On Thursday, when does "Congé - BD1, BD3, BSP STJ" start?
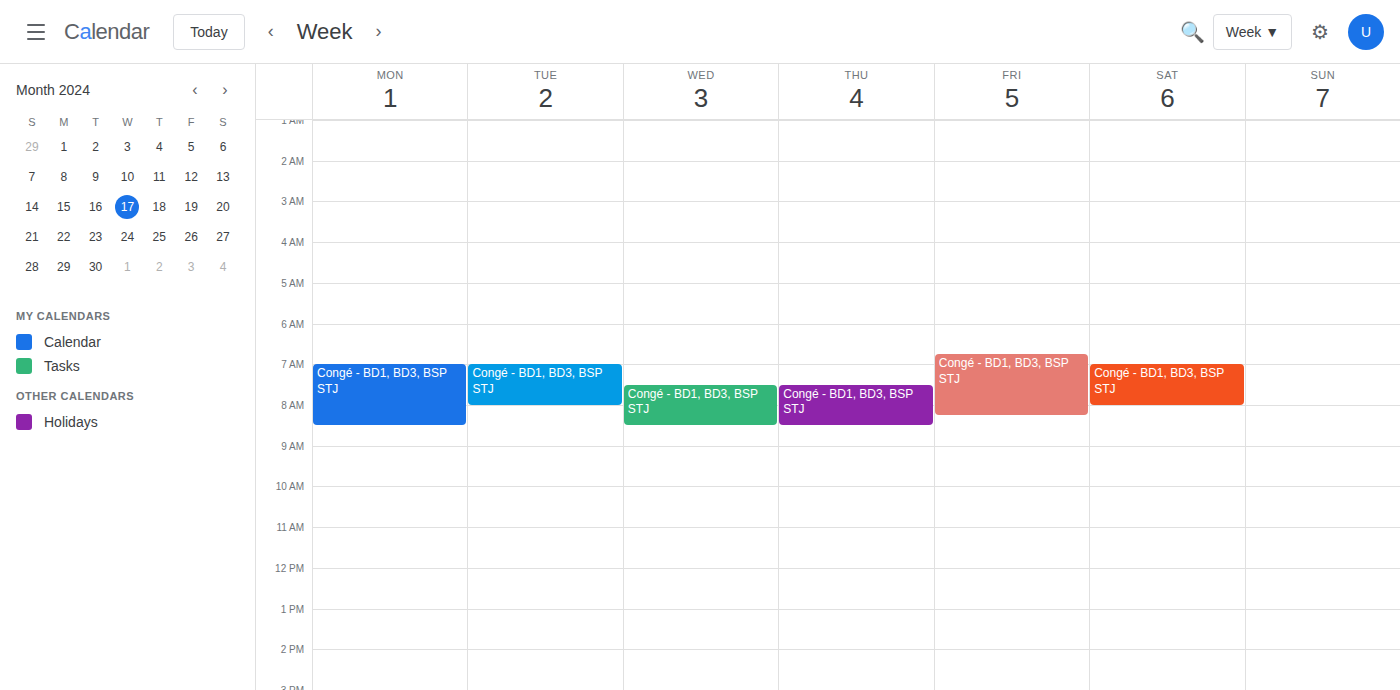
7:30 AM